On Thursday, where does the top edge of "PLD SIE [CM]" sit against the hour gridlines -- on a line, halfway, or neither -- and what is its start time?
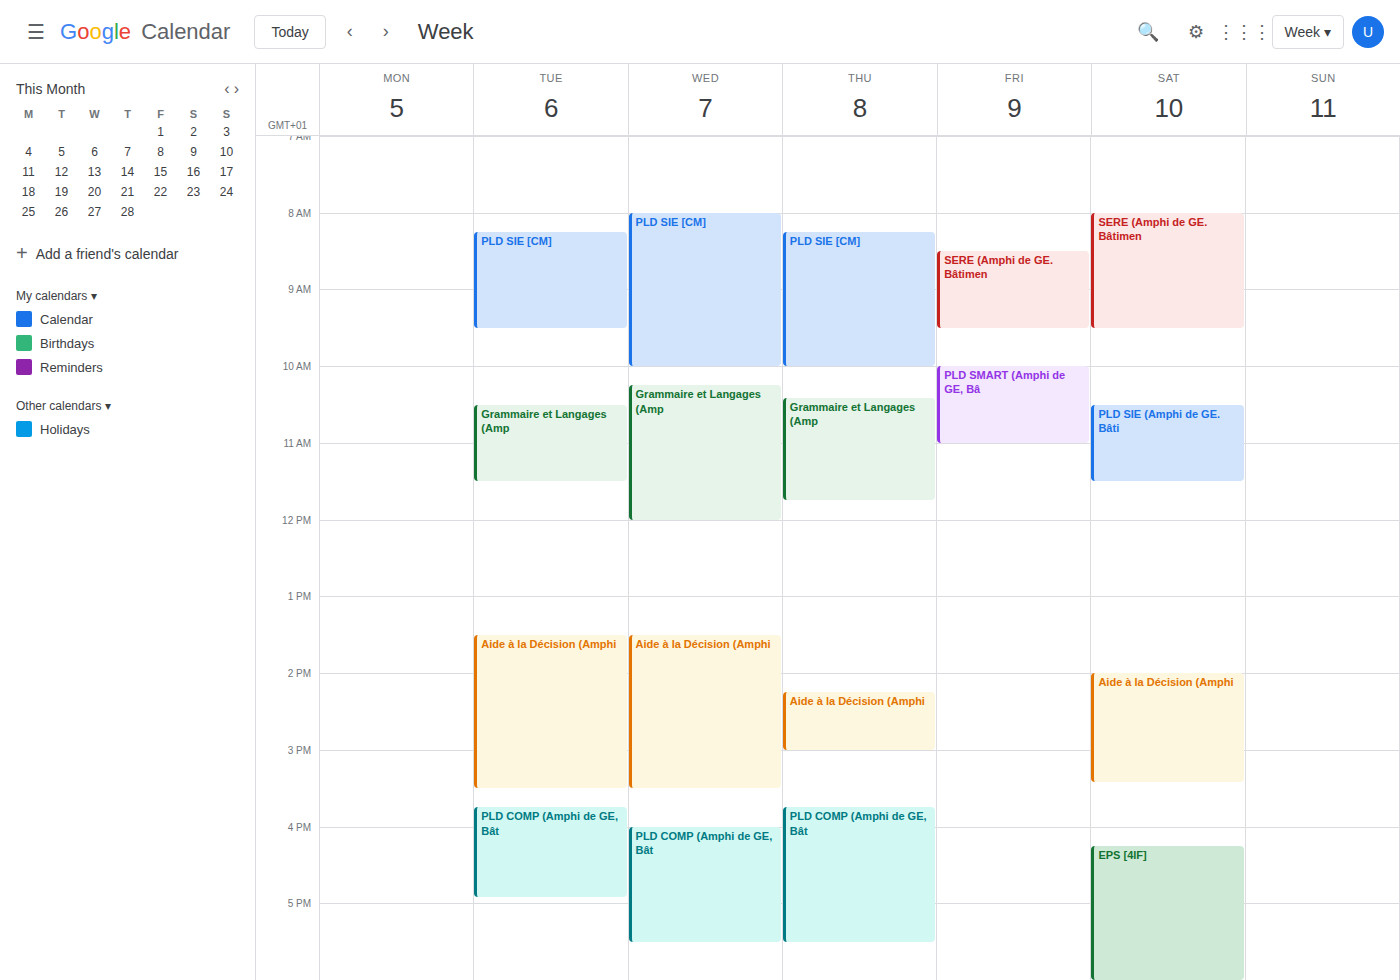
8:15 AM -- neither: a quarter of the way from the 8 AM line to the 9 AM line.